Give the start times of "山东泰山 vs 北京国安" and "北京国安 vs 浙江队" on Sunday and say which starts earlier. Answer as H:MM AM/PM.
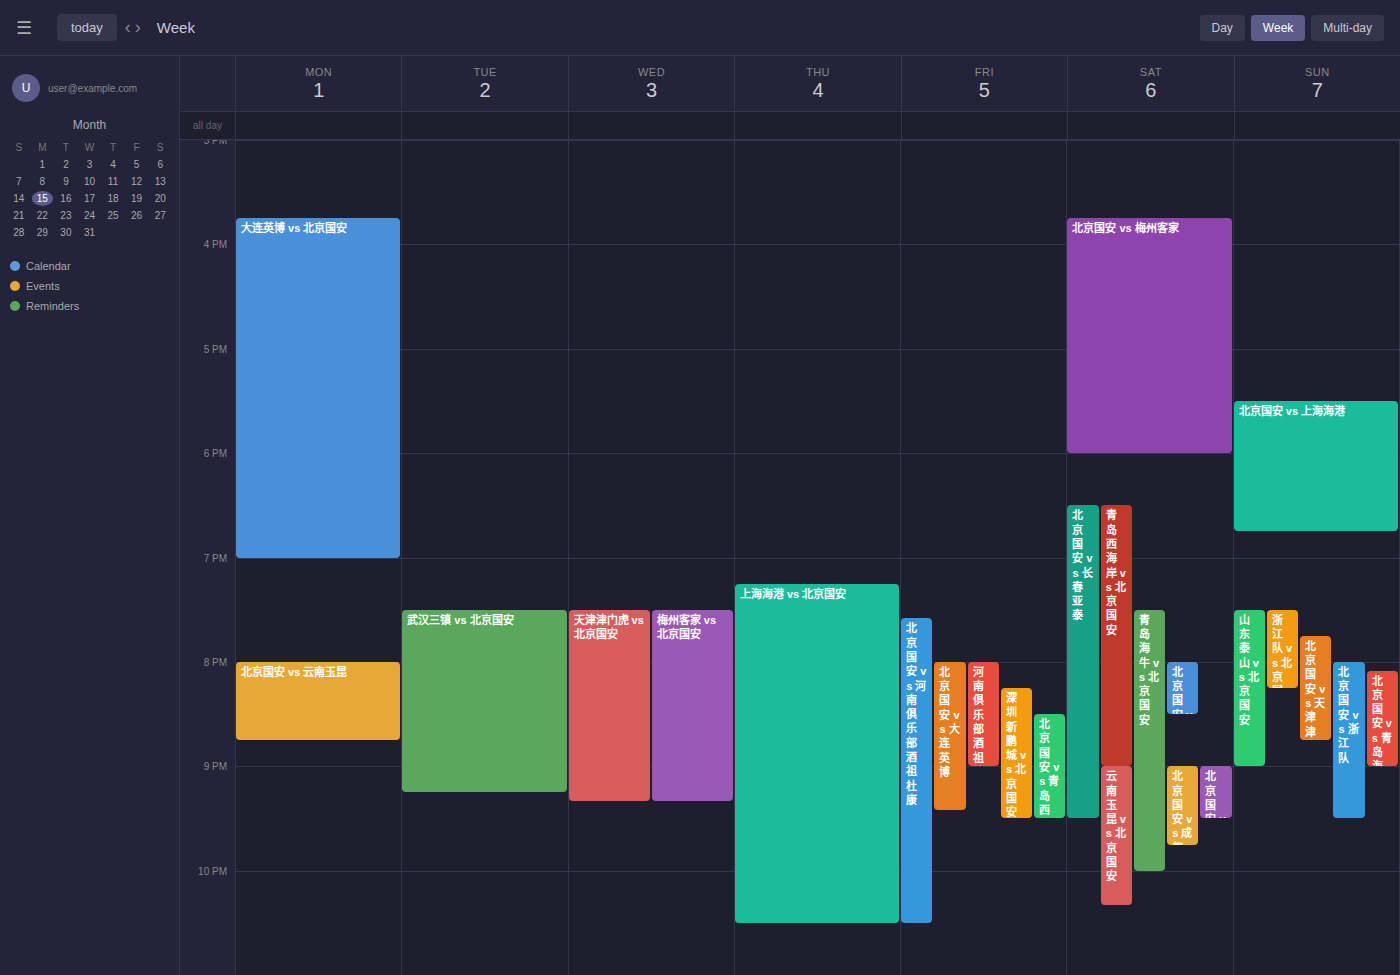
"山东泰山 vs 北京国安" 7:30 PM; "北京国安 vs 浙江队" 8:00 PM.